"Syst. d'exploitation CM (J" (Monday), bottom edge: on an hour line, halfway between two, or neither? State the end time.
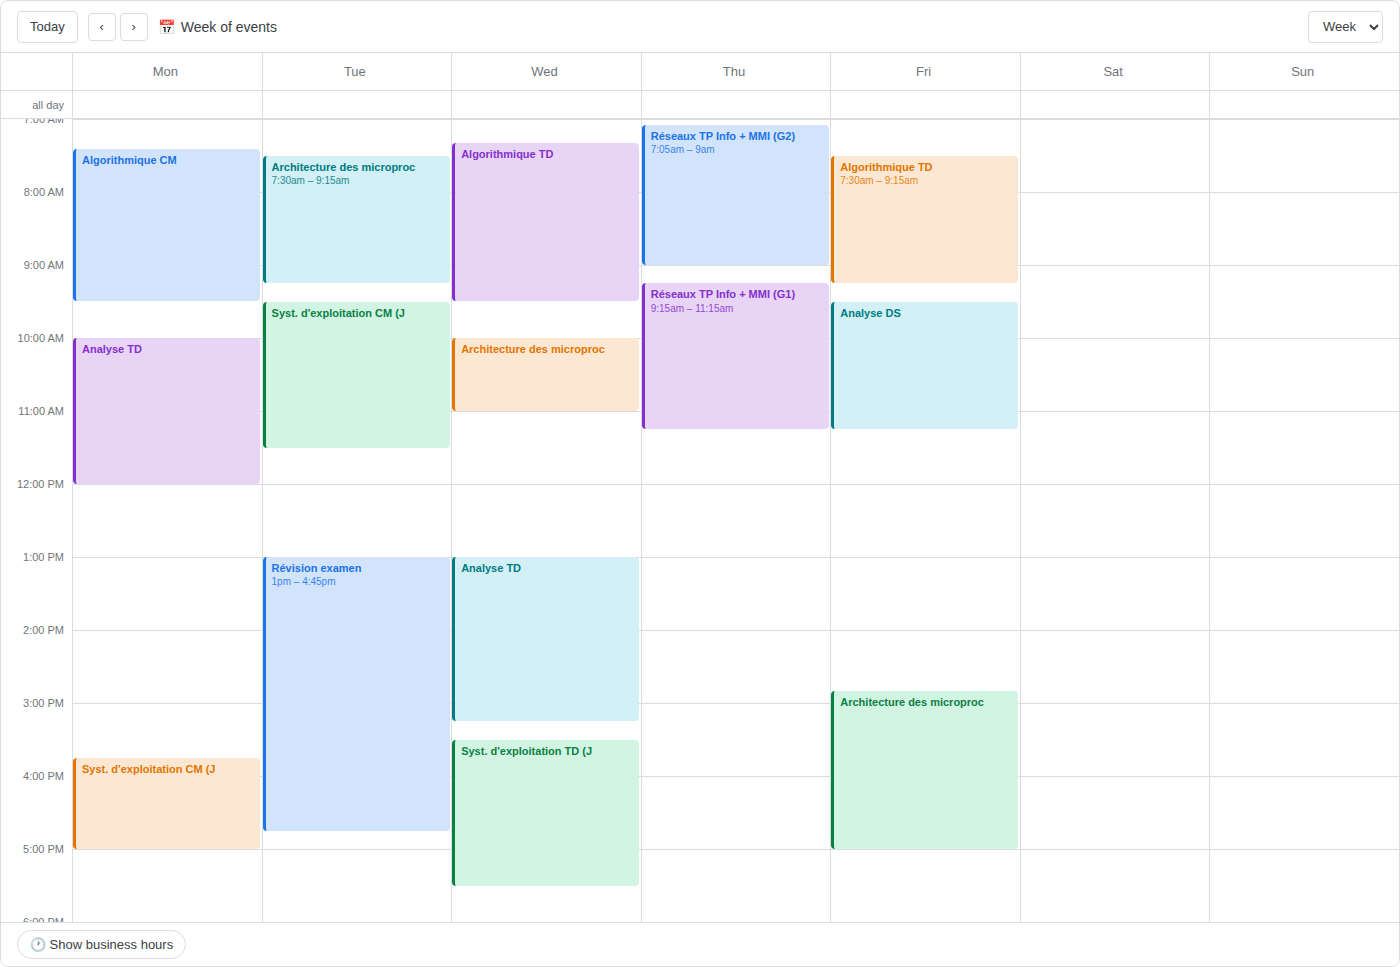
5:00 PM -- exactly on the 5 PM line.